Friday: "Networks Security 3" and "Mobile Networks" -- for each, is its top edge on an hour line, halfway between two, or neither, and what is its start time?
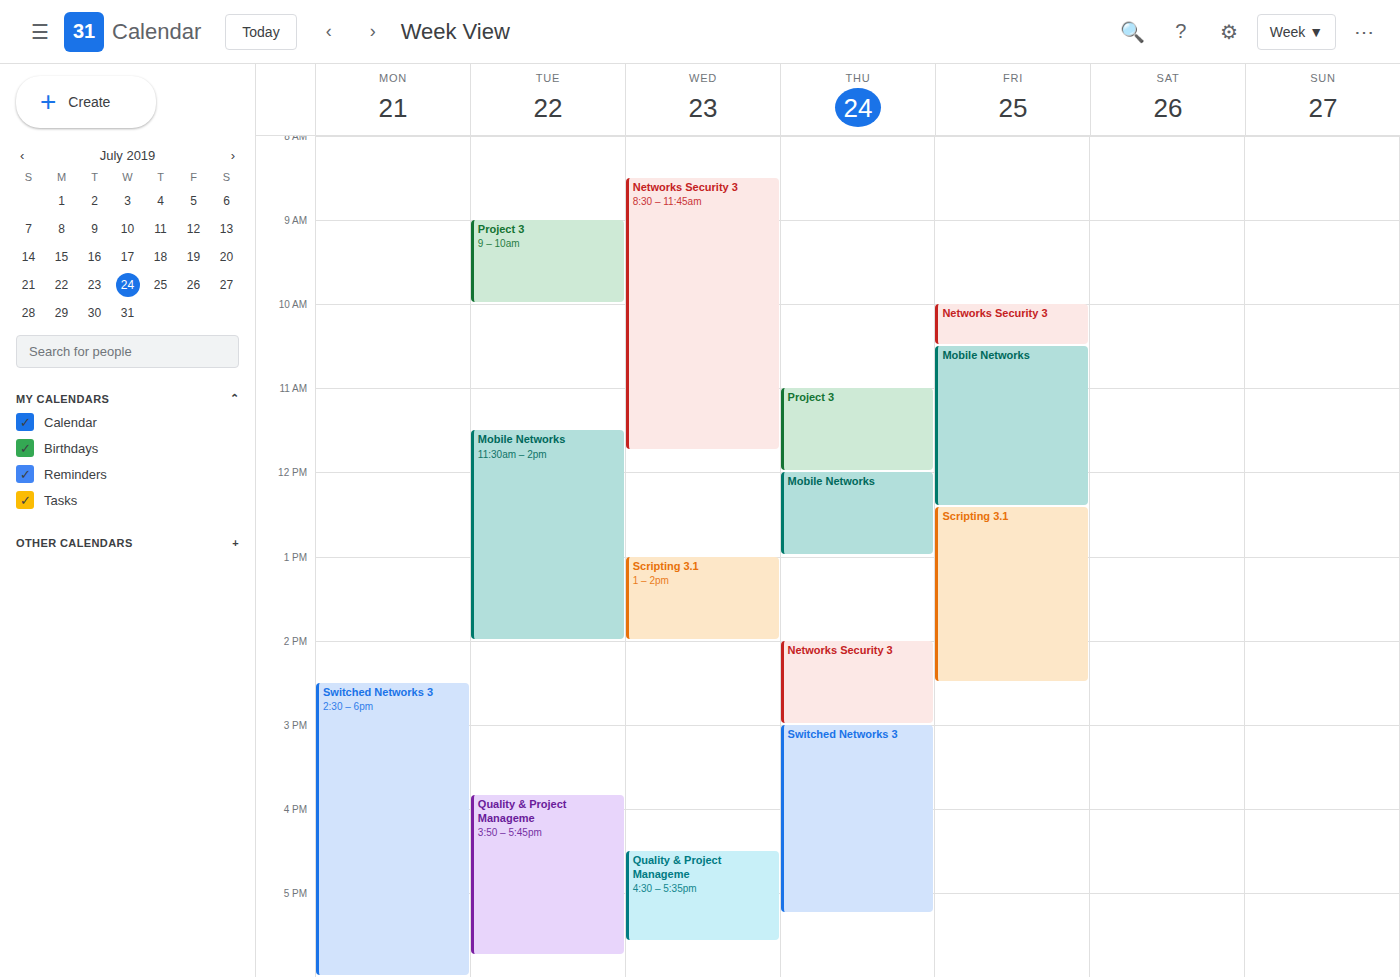
"Networks Security 3": 10:00 AM, exactly on the 10 AM line. "Mobile Networks": 10:30 AM, halfway between the 10 AM and 11 AM lines.